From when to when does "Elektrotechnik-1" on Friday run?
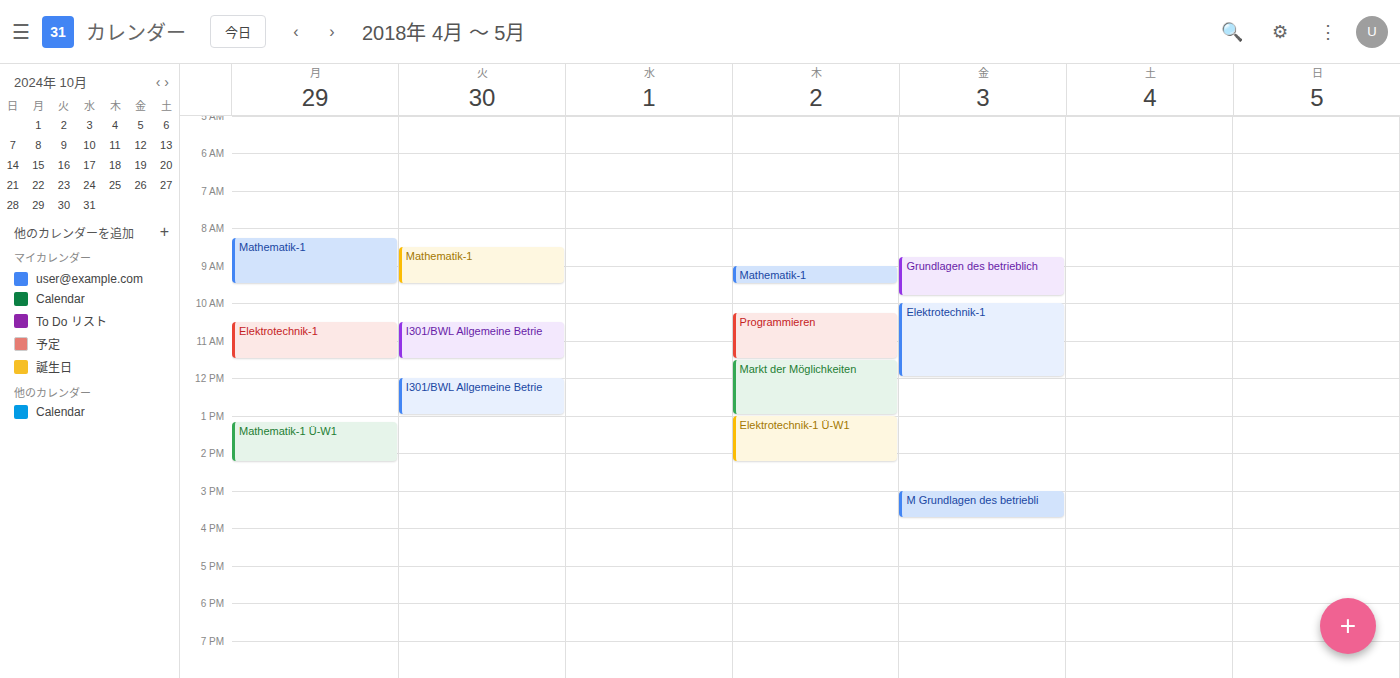
10:00 AM to 12:00 PM